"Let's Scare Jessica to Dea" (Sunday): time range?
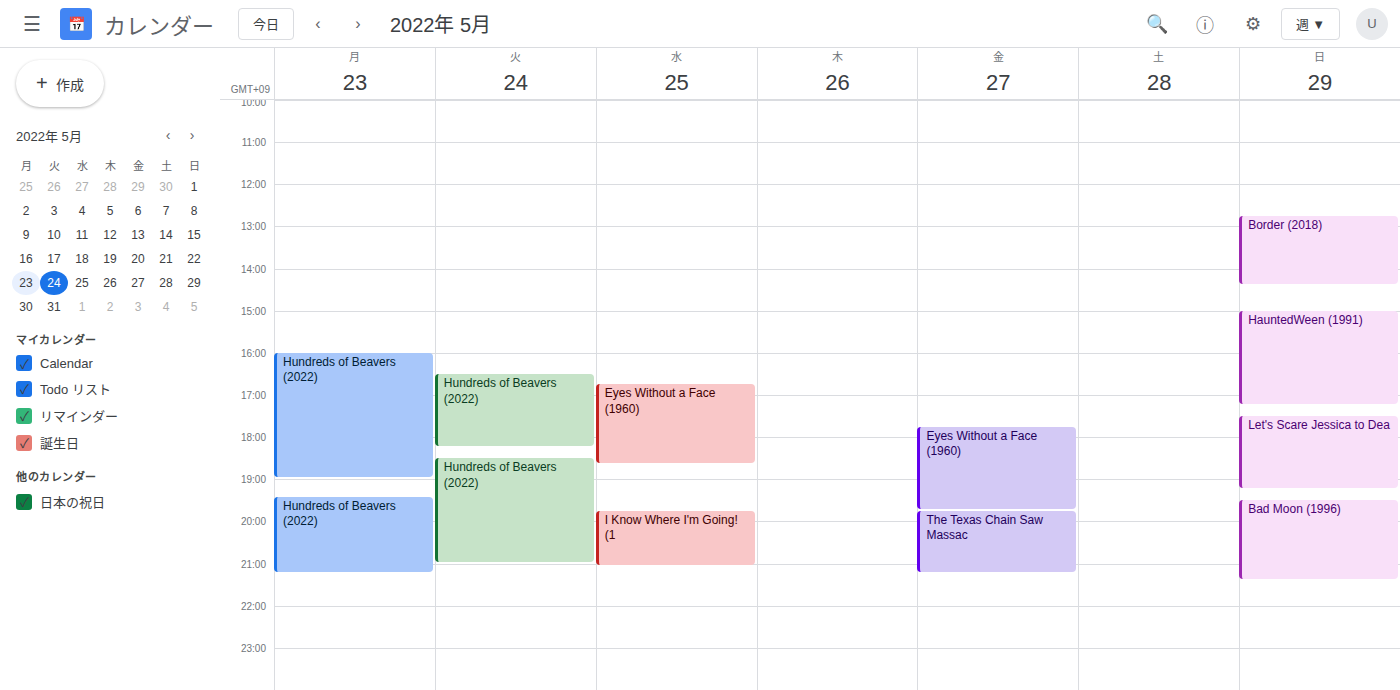
17:30 to 19:15